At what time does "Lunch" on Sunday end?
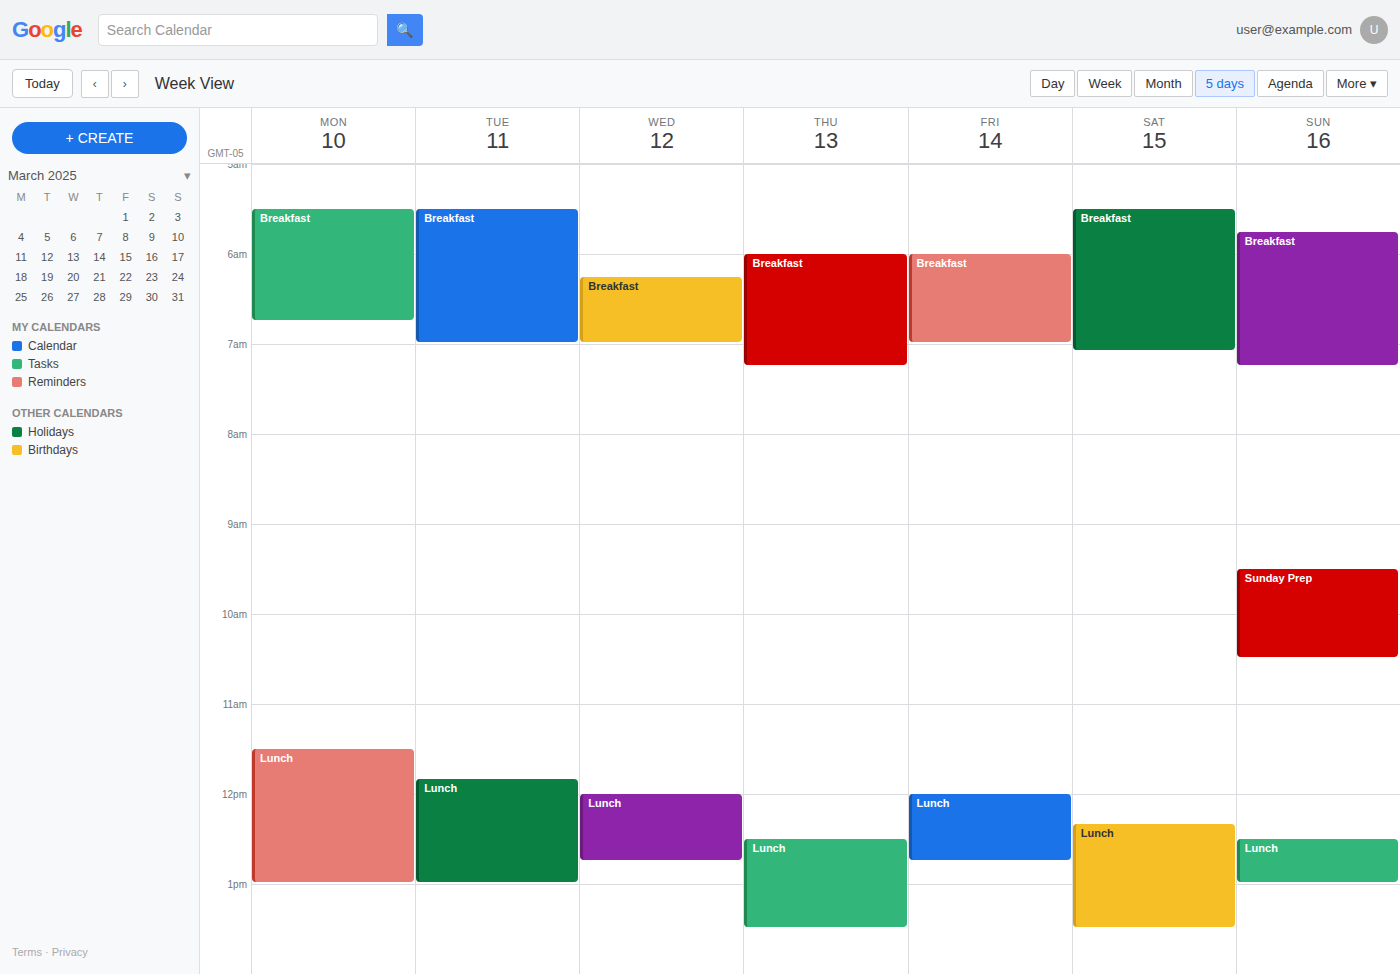
1:00 PM